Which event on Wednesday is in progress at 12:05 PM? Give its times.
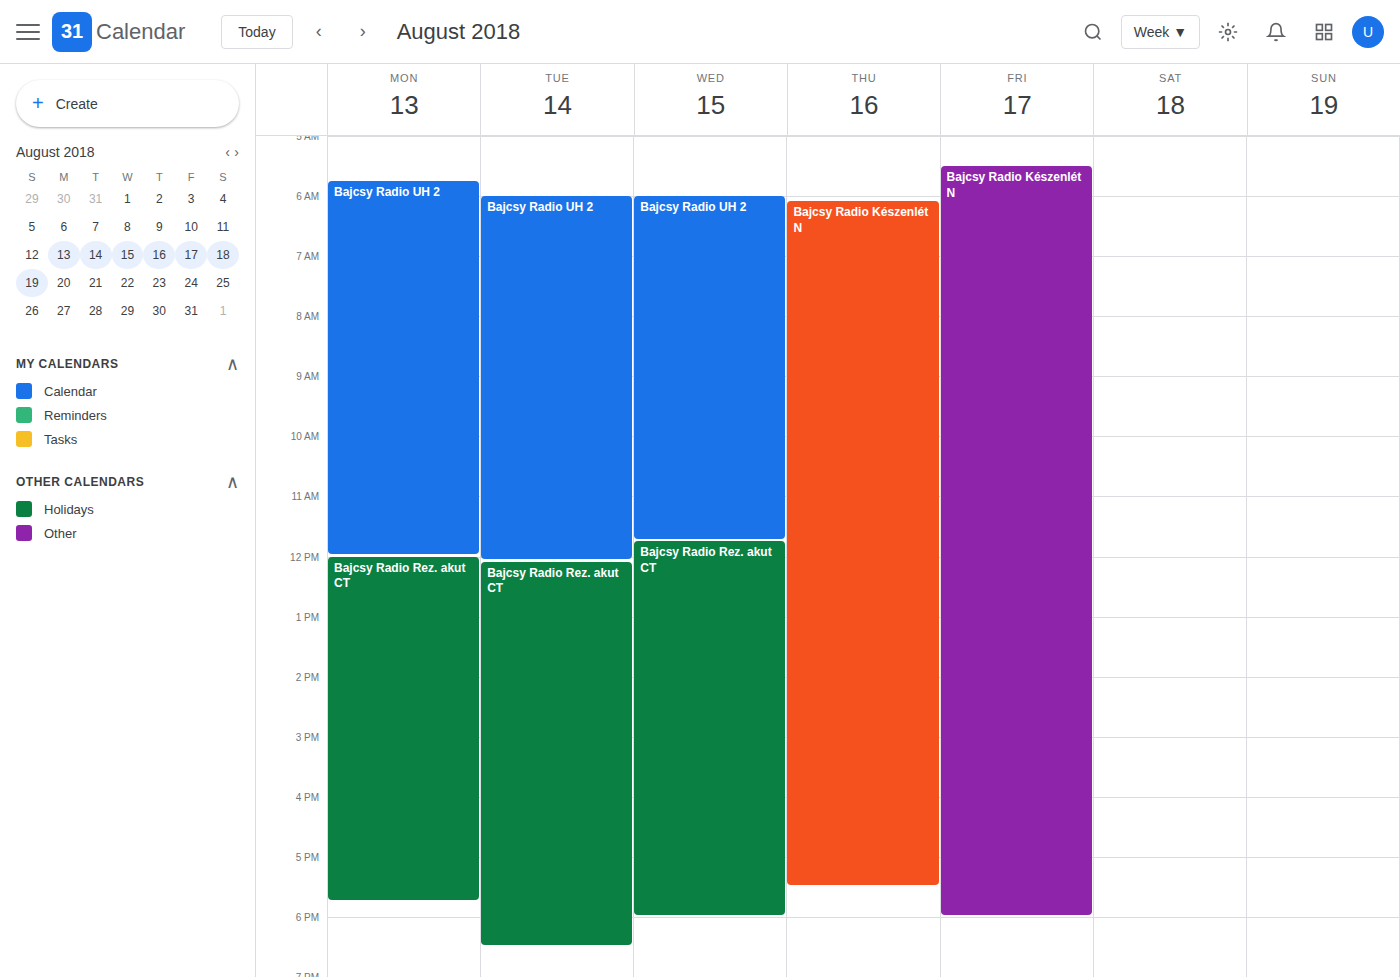
"Bajcsy Radio Rez. akut CT", 11:45 AM to 6:00 PM